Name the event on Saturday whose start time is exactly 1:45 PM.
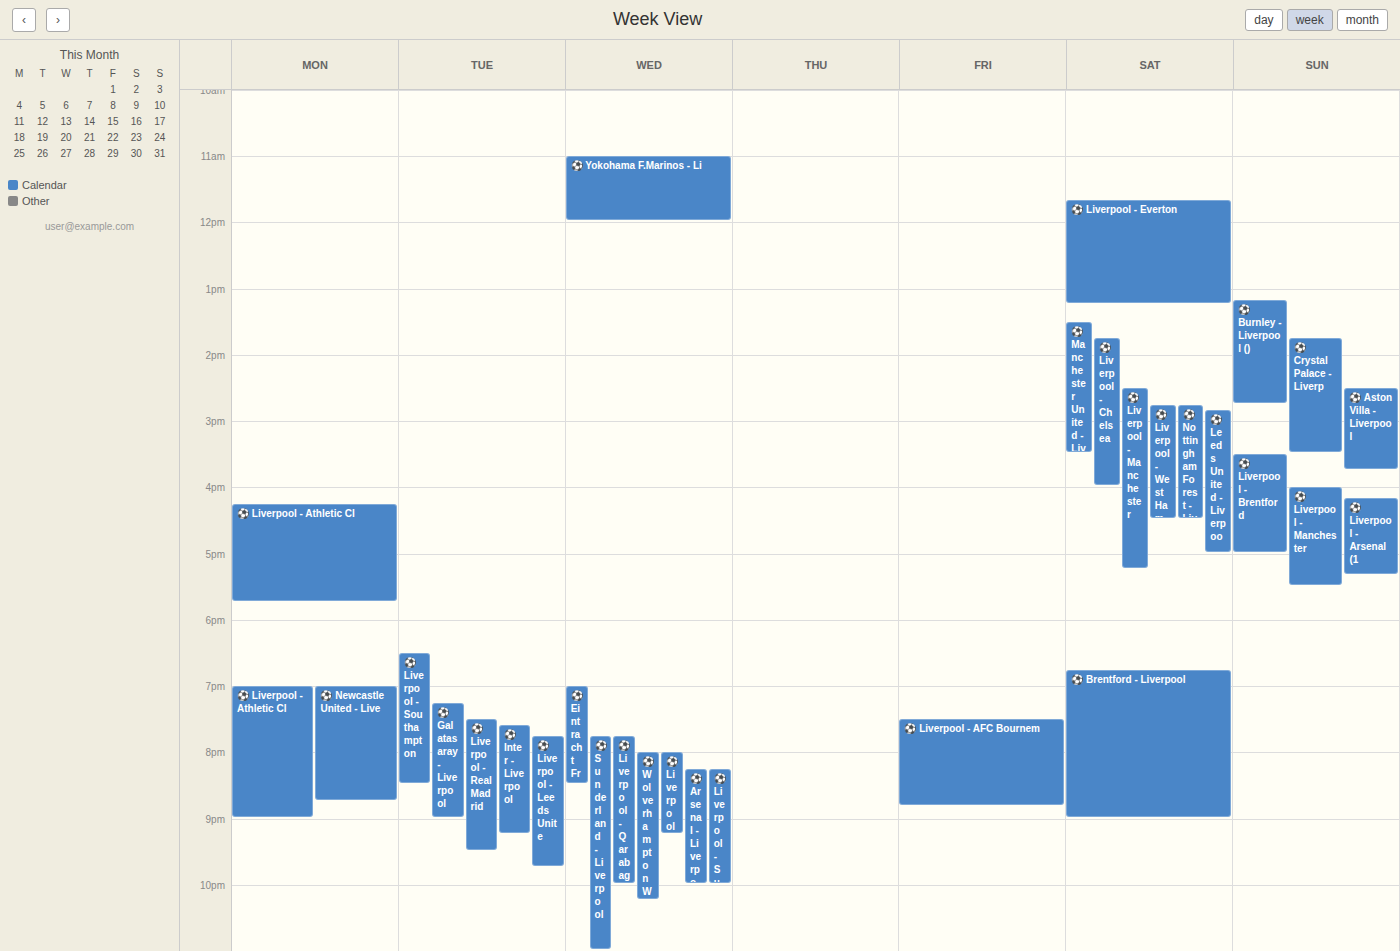
"⚽️ Liverpool - Chelsea"